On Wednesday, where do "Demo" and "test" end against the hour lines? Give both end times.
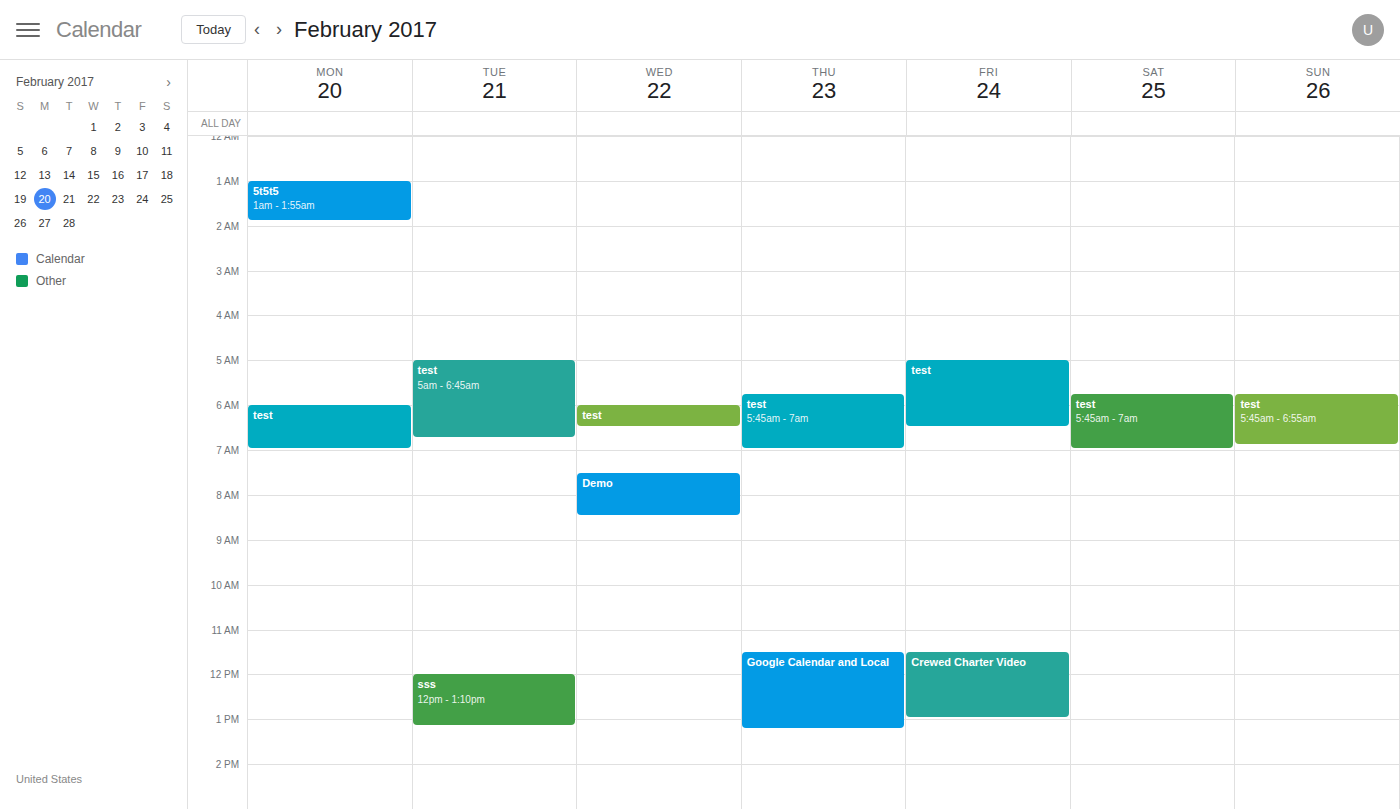
"Demo": 08:30, halfway between the 08:00 and 09:00 lines. "test": 06:30, halfway between the 06:00 and 07:00 lines.